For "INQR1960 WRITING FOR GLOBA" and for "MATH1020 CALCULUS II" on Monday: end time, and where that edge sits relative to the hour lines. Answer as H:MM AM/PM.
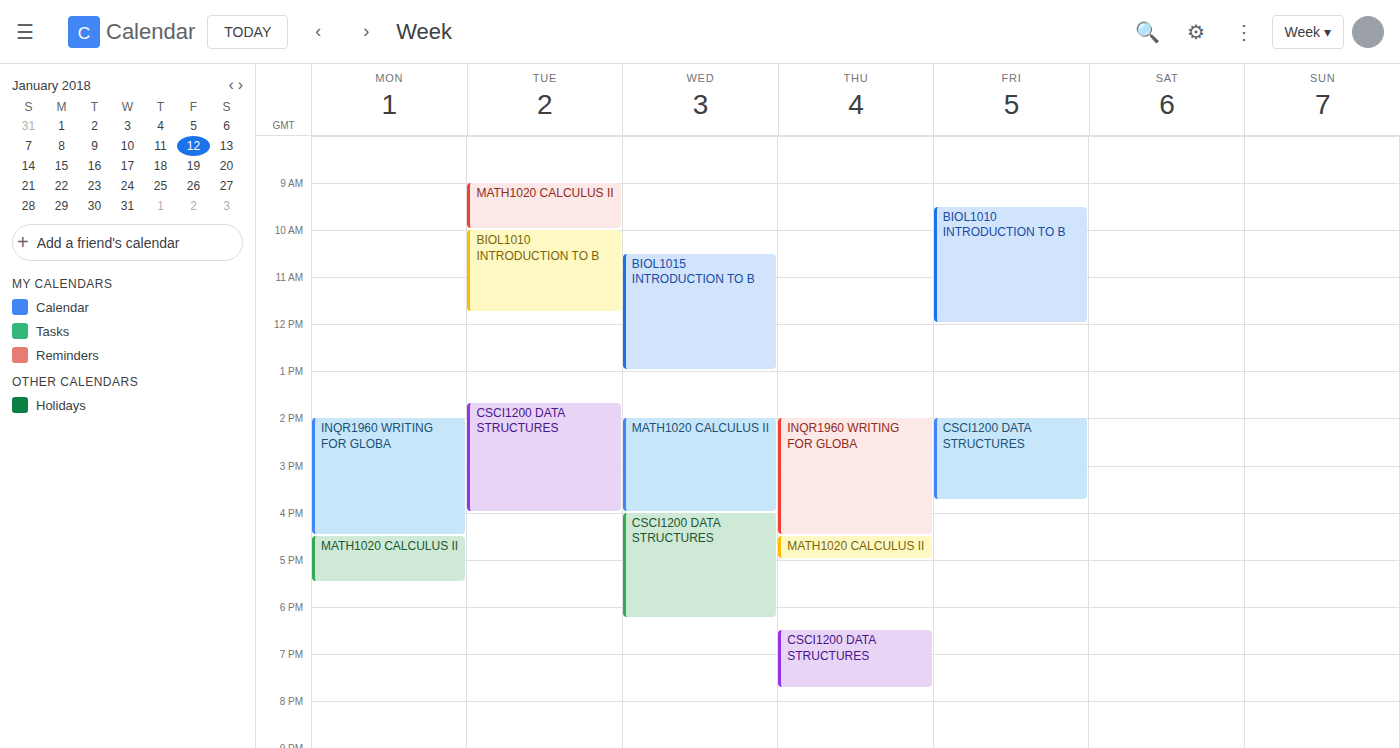
"INQR1960 WRITING FOR GLOBA": 4:30 PM, halfway between the 4 PM and 5 PM lines. "MATH1020 CALCULUS II": 5:30 PM, halfway between the 5 PM and 6 PM lines.